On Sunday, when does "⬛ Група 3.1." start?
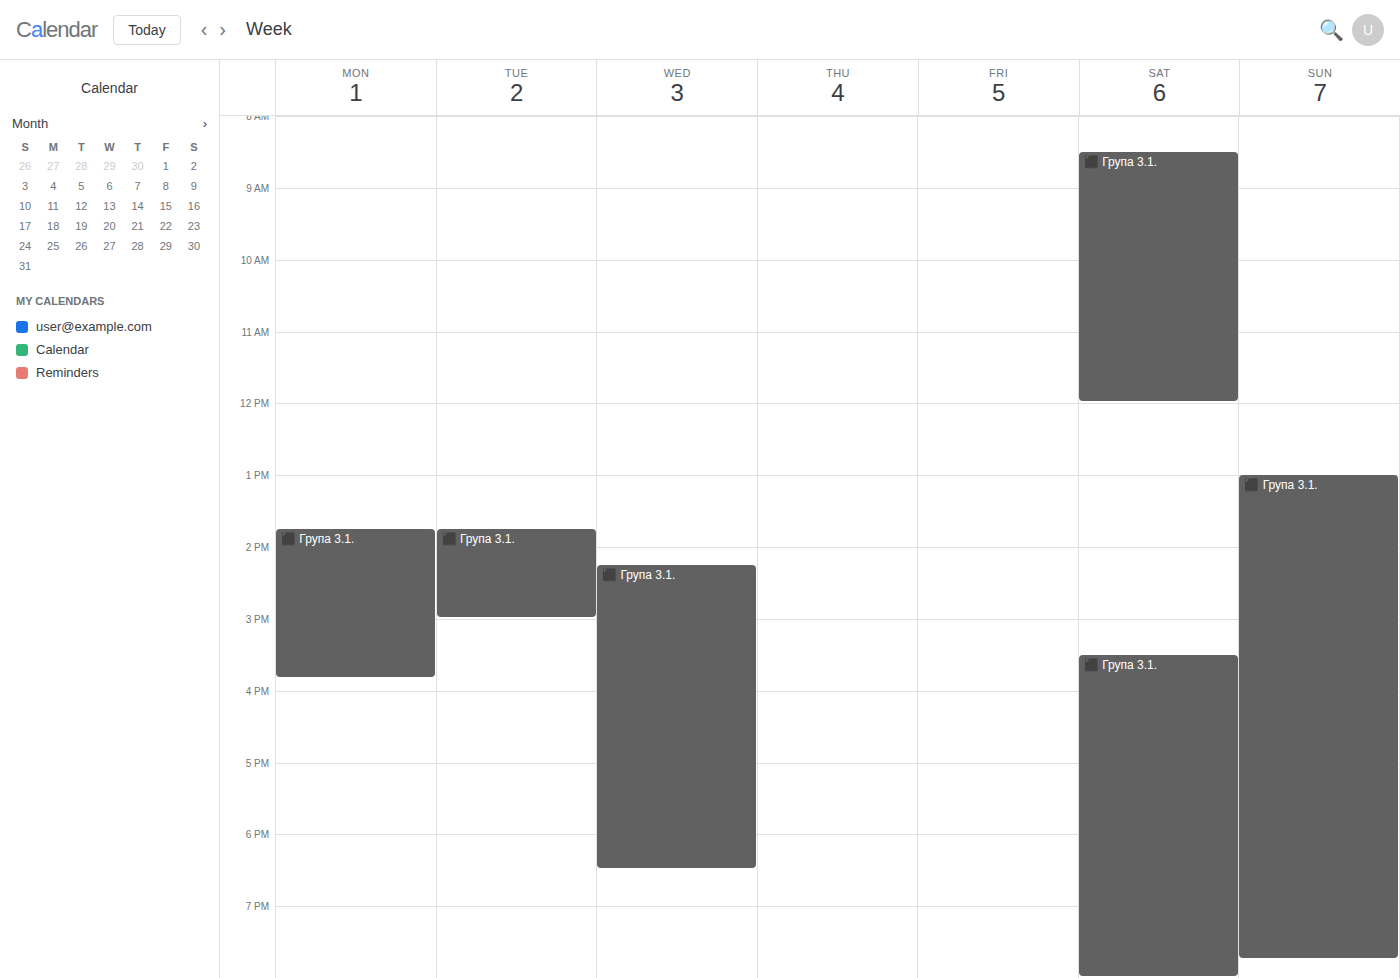
1:00 PM